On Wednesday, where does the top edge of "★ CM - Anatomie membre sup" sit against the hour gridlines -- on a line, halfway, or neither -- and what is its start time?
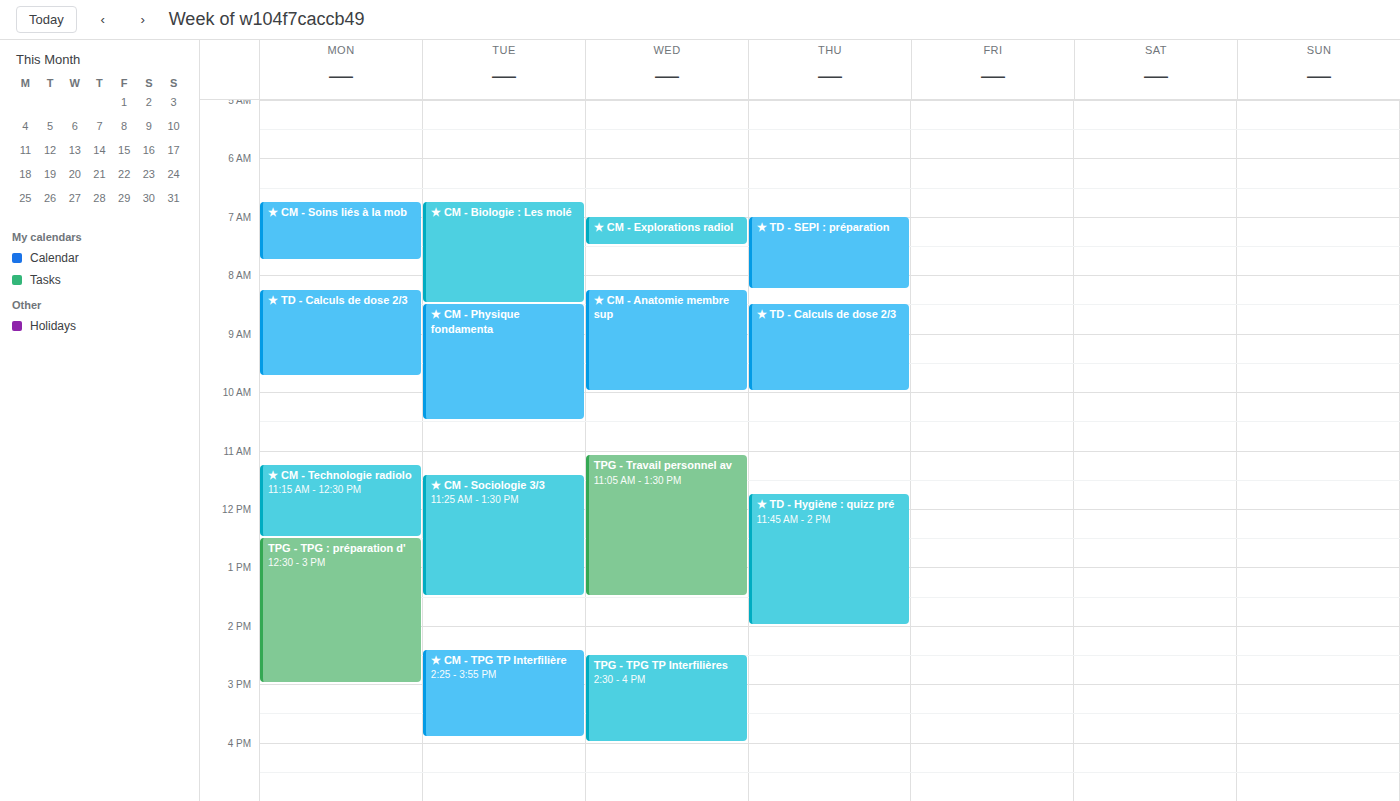
8:15 AM -- neither: a quarter of the way from the 8 AM line to the 9 AM line.